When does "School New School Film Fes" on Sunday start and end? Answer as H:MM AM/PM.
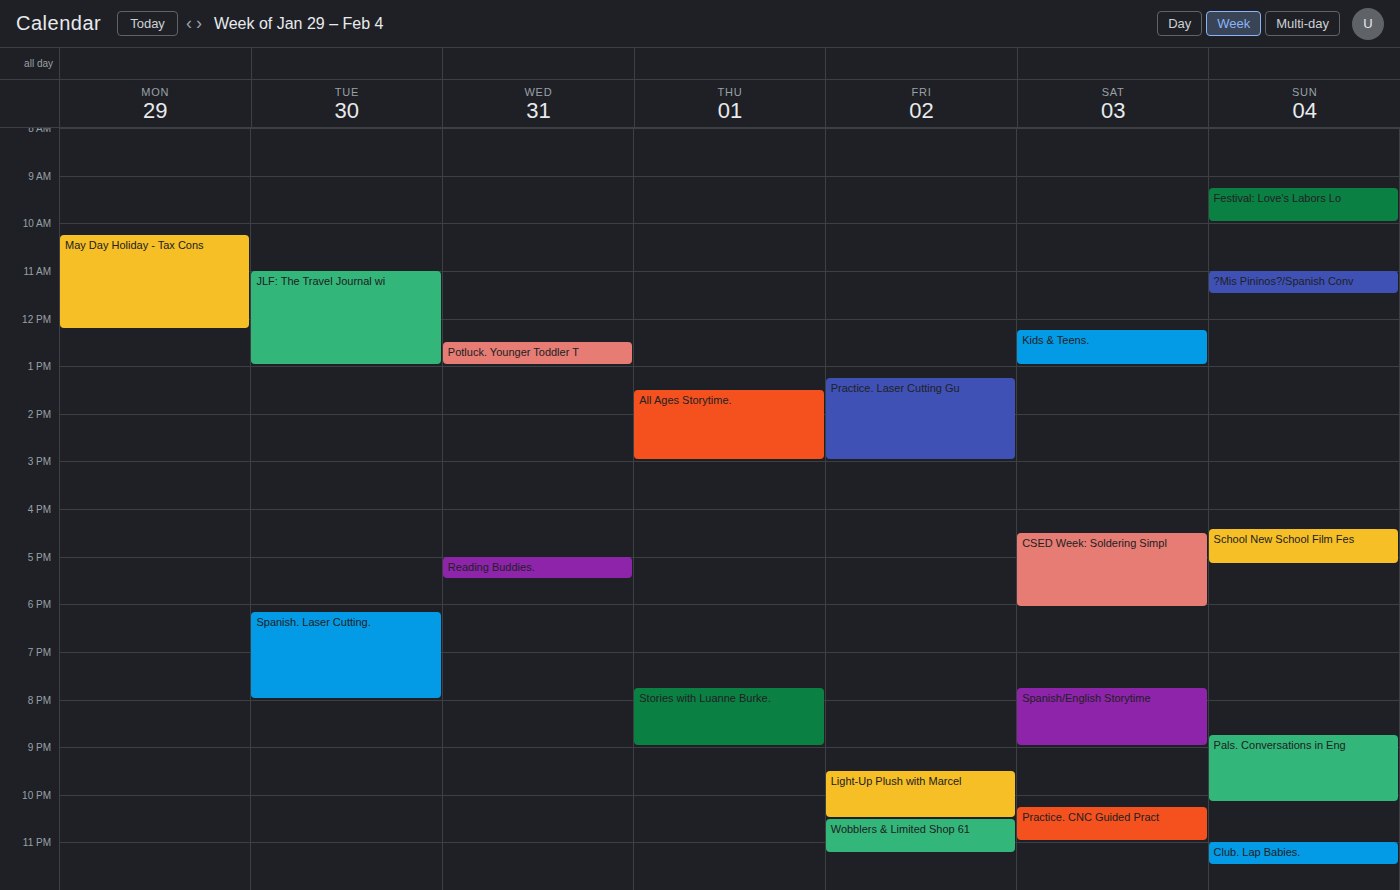
4:25 PM to 5:10 PM